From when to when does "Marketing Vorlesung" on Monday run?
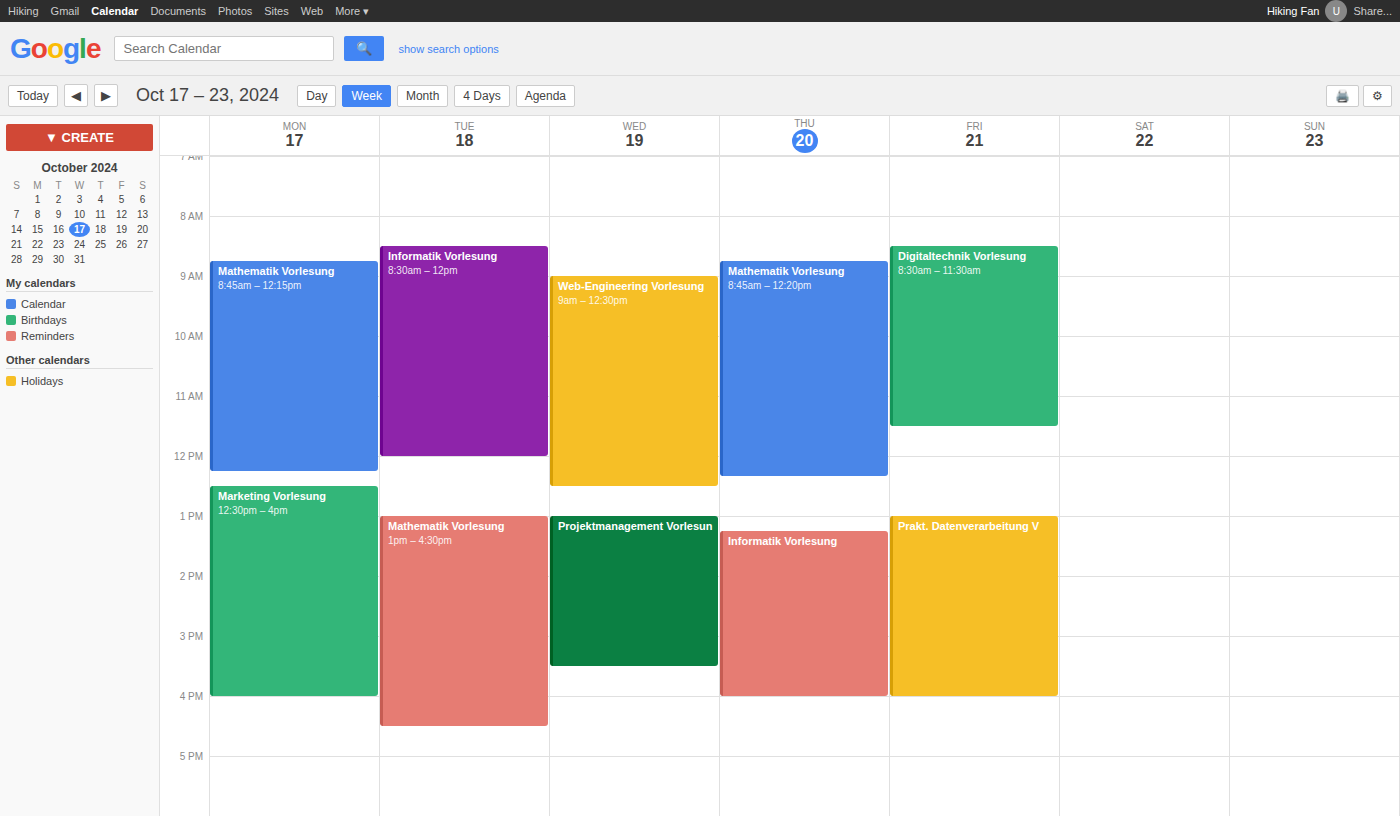
12:30 PM to 4:00 PM